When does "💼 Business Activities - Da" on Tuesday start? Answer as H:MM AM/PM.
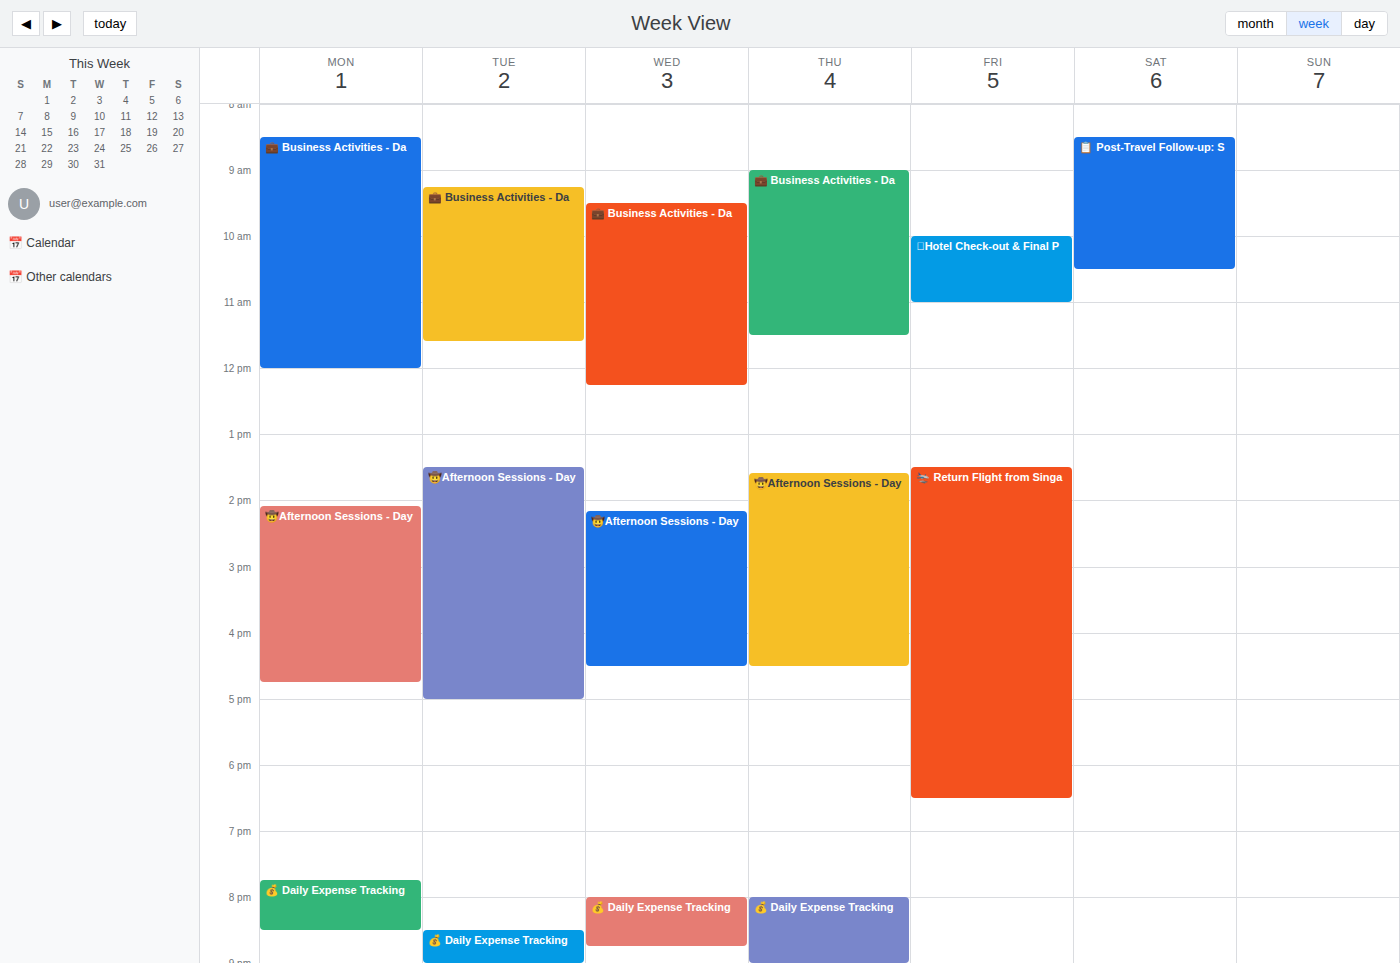
9:15 AM